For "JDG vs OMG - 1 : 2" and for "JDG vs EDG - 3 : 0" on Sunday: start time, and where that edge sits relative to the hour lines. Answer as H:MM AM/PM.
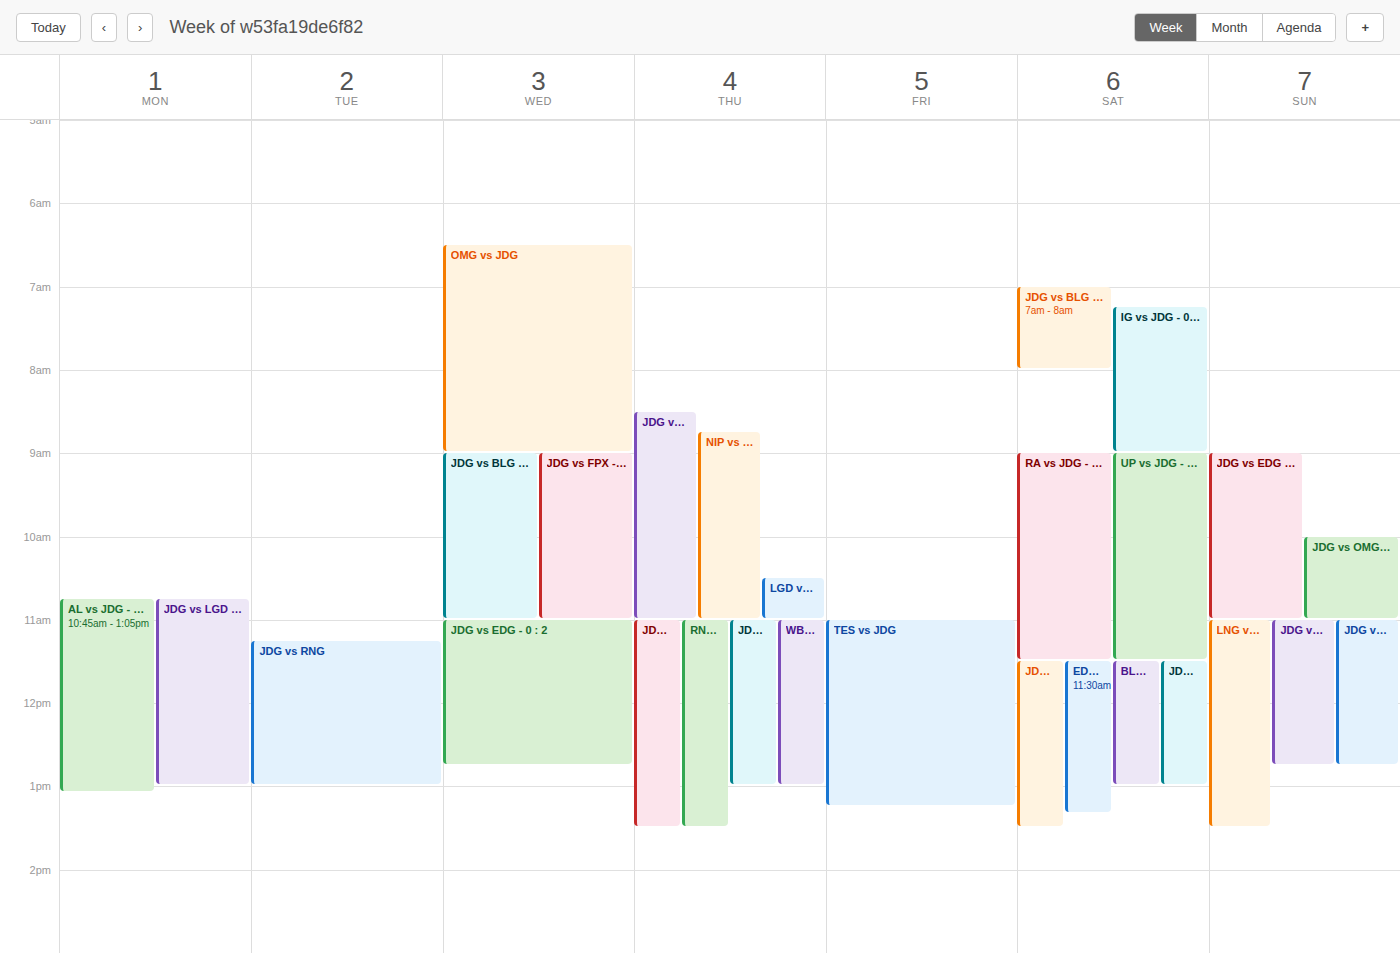
"JDG vs OMG - 1 : 2": 10:00 AM, exactly on the 10 AM line. "JDG vs EDG - 3 : 0": 9:00 AM, exactly on the 9 AM line.